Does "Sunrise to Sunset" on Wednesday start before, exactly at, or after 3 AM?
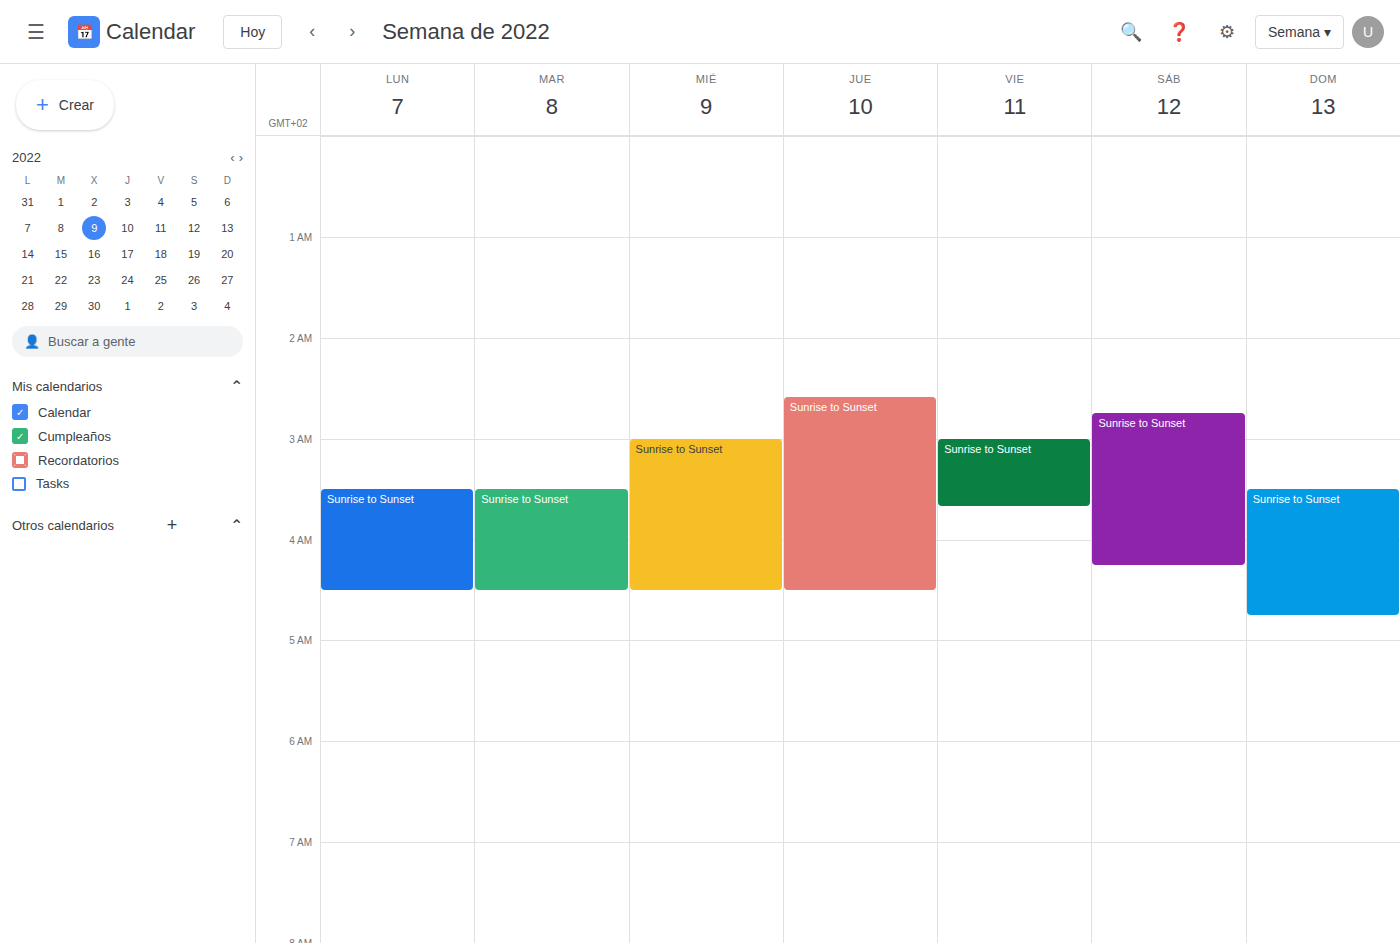
3:00 AM -- exactly at 3 AM, on the 3 AM line.